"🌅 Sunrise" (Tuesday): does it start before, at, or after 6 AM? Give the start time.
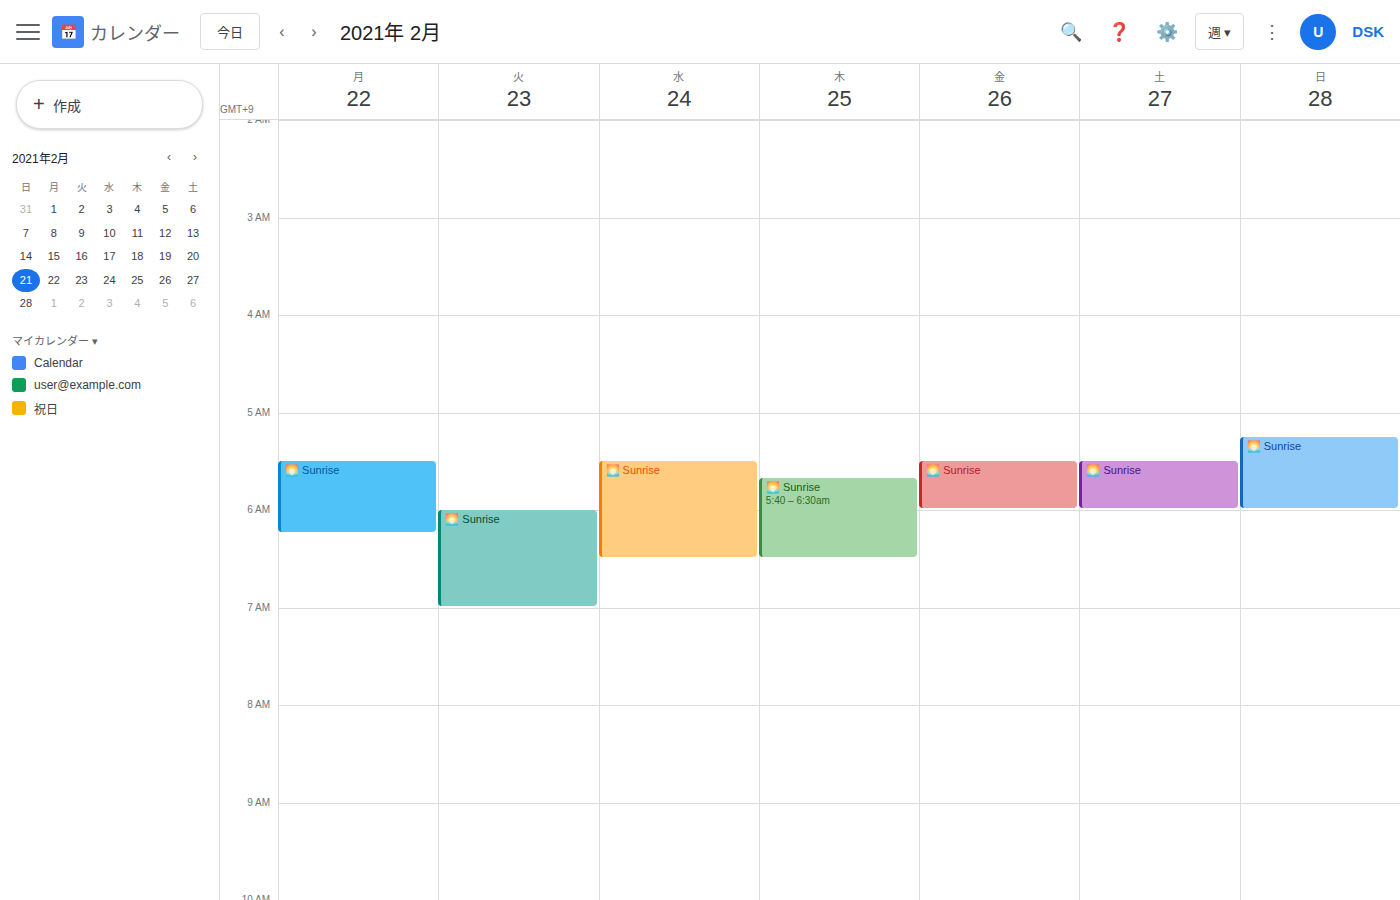
6:00 AM -- exactly at 6 AM, on the 6 AM line.